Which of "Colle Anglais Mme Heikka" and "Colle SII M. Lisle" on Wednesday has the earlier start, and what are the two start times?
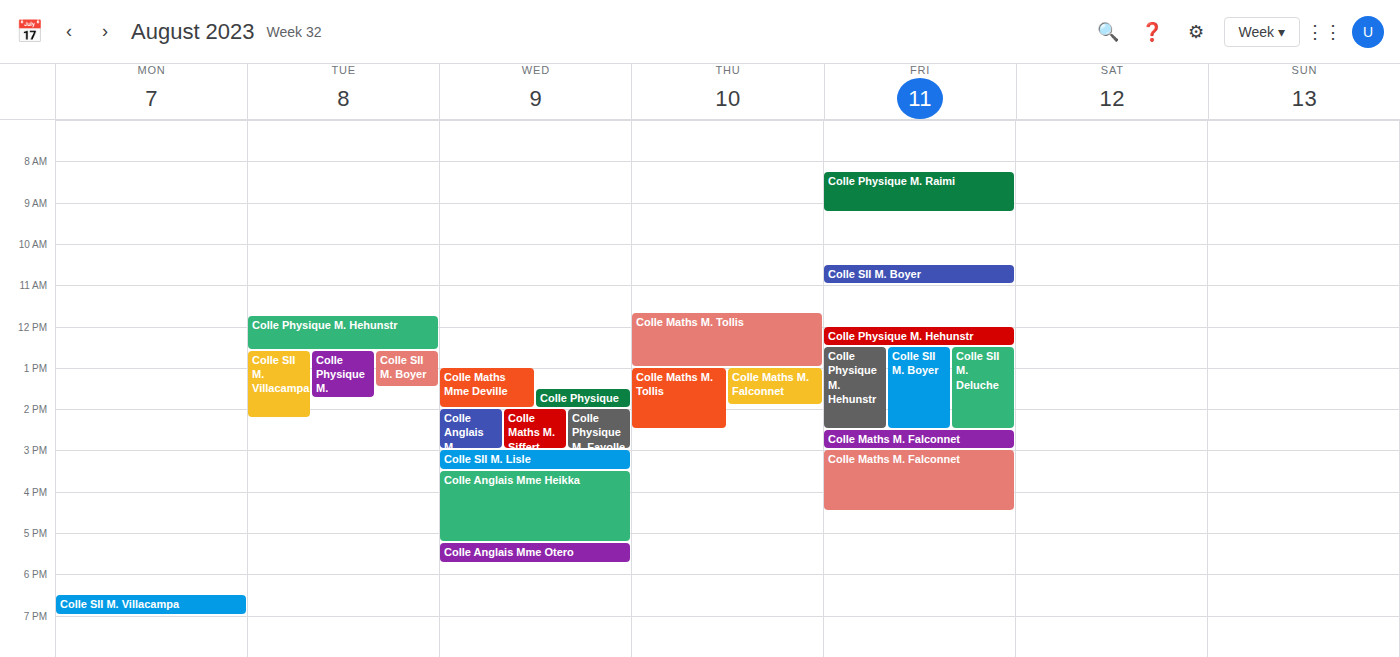
"Colle SII M. Lisle" 3:00 PM; "Colle Anglais Mme Heikka" 3:30 PM.